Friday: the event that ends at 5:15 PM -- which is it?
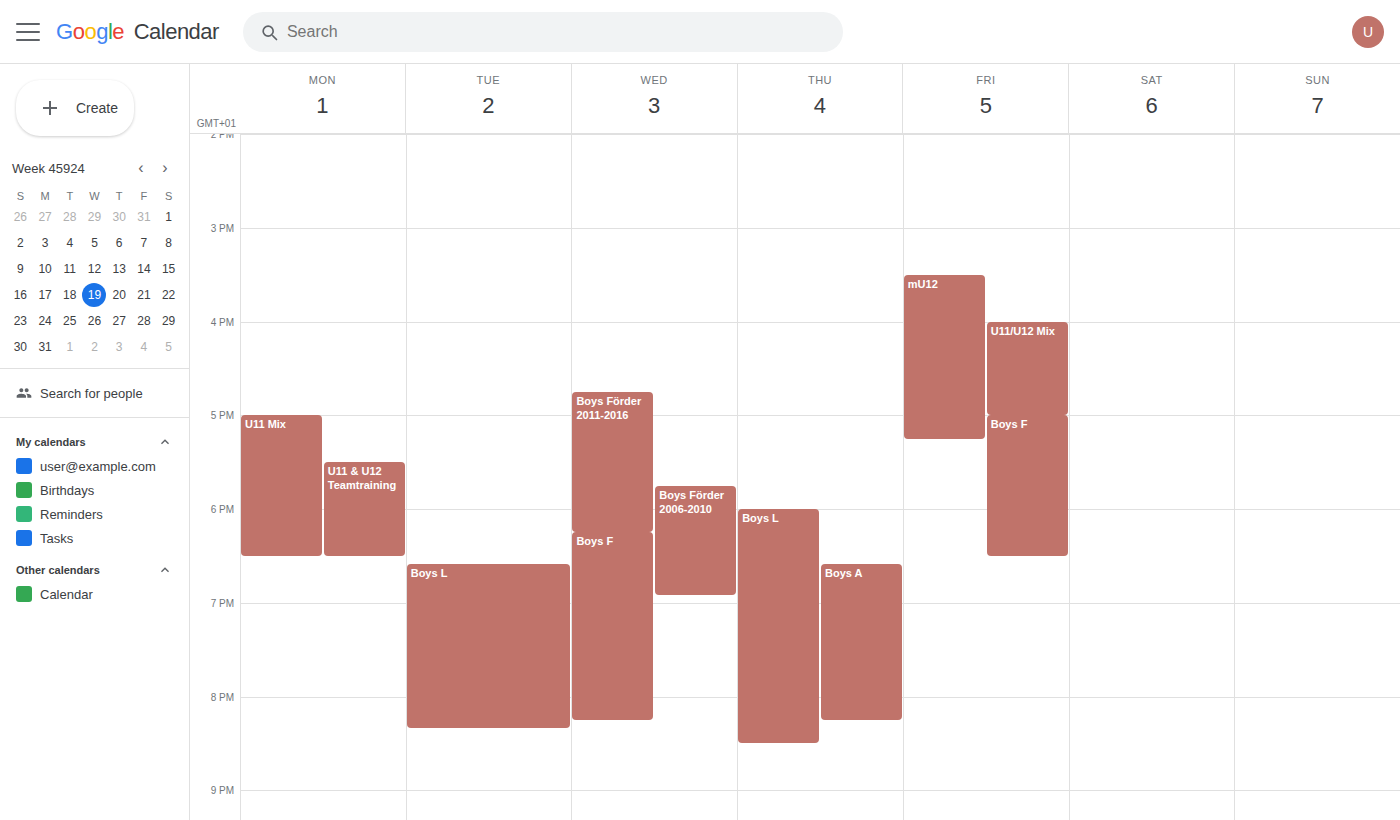
"mU12"